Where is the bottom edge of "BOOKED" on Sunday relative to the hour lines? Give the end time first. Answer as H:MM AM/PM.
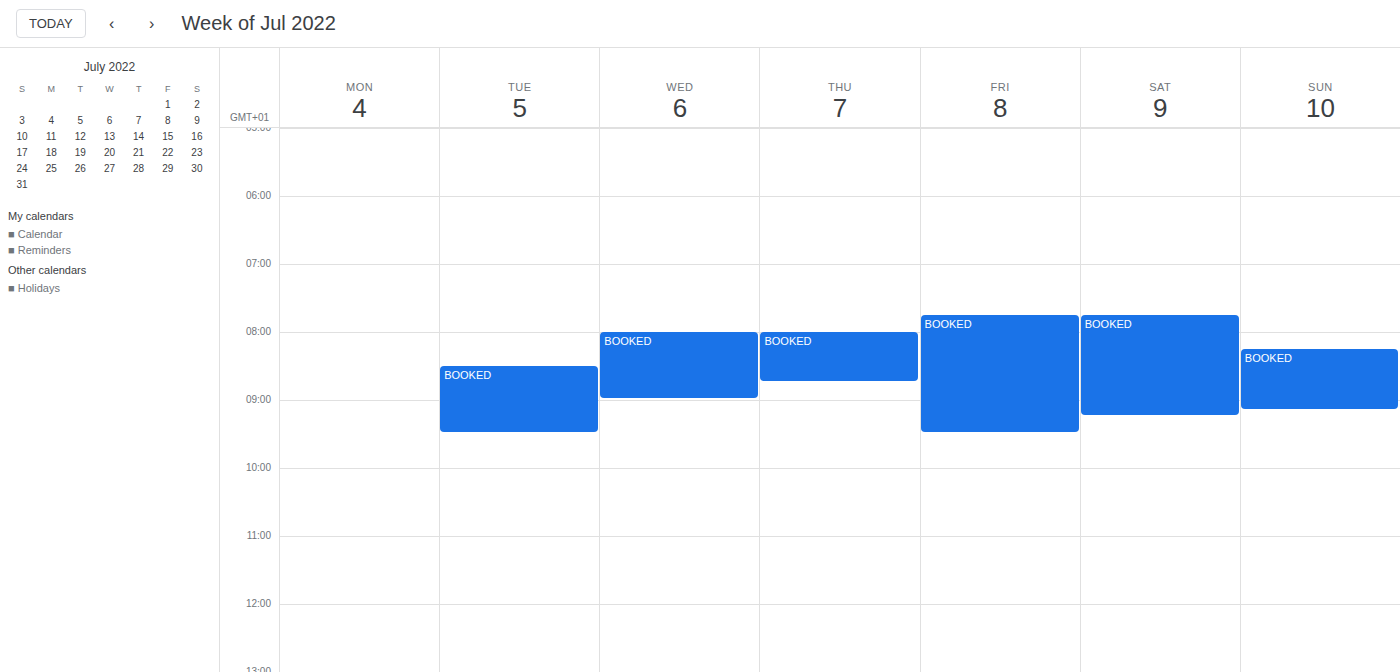
9:10 AM -- neither: 10 minutes below the 9 AM line and 50 minutes above the 10 AM line.